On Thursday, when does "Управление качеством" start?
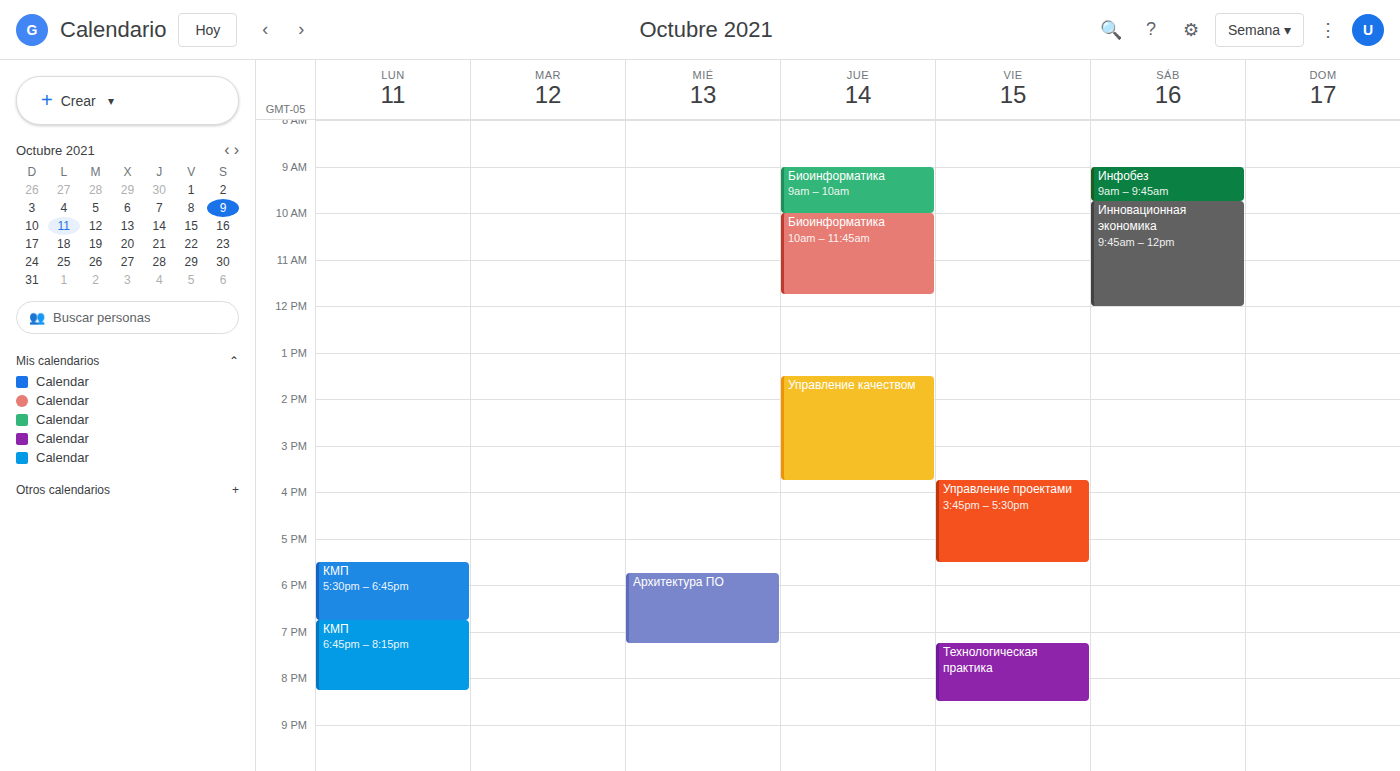
1:30 PM